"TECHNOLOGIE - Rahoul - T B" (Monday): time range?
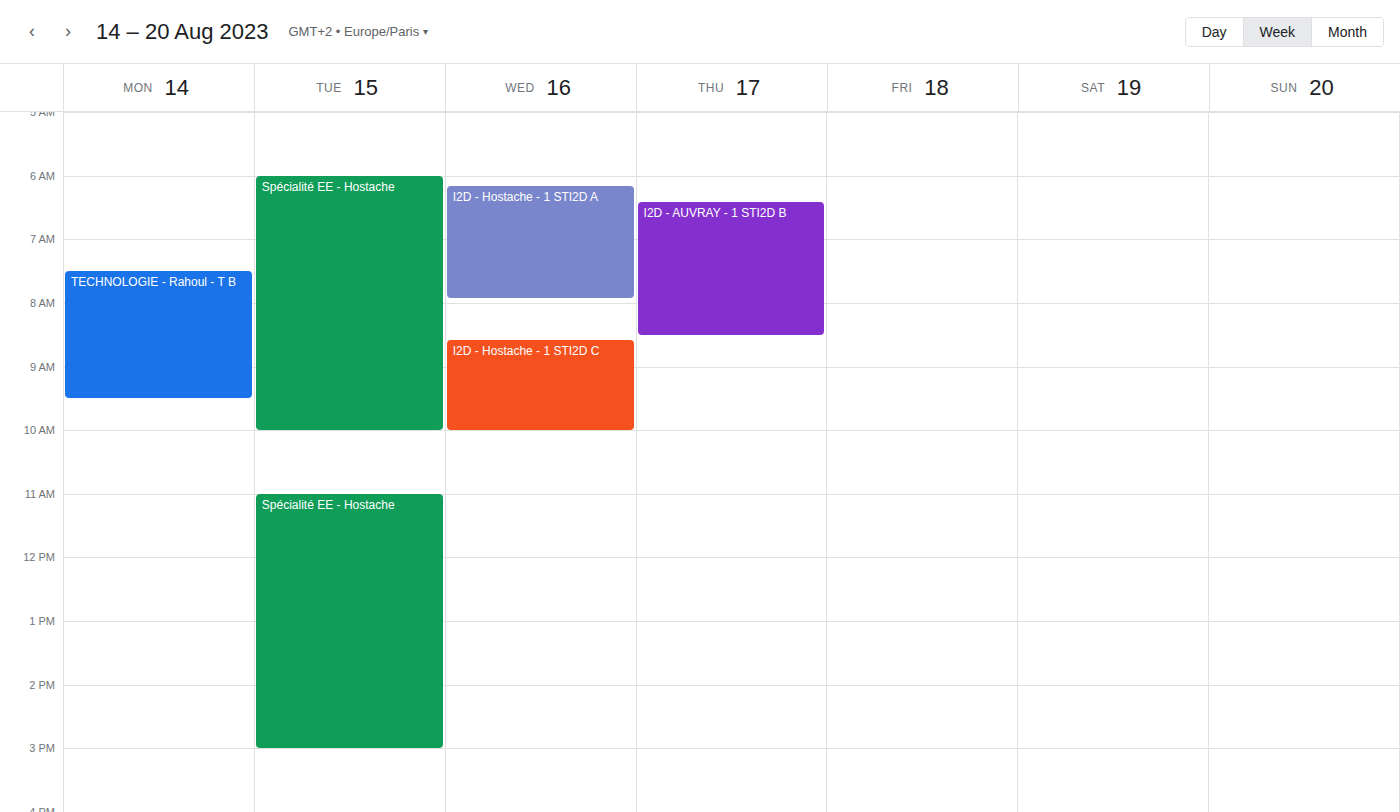
07:30 to 09:30